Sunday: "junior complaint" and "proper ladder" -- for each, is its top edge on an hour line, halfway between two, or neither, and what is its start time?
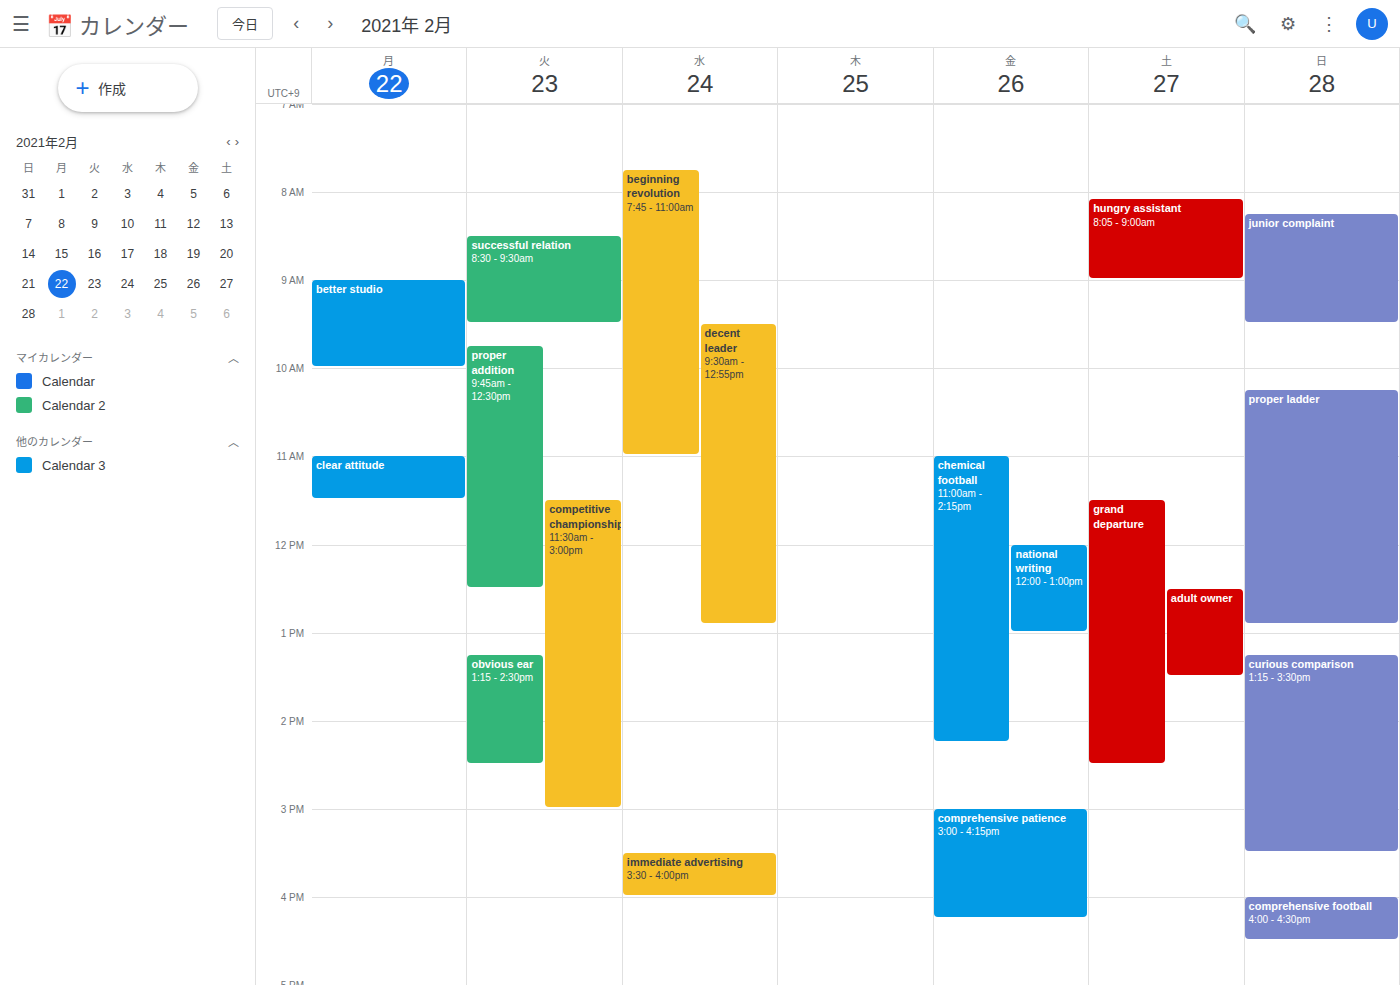
"junior complaint": 08:15, neither: a quarter of the way from the 08:00 line to the 09:00 line. "proper ladder": 10:15, neither: a quarter of the way from the 10:00 line to the 11:00 line.